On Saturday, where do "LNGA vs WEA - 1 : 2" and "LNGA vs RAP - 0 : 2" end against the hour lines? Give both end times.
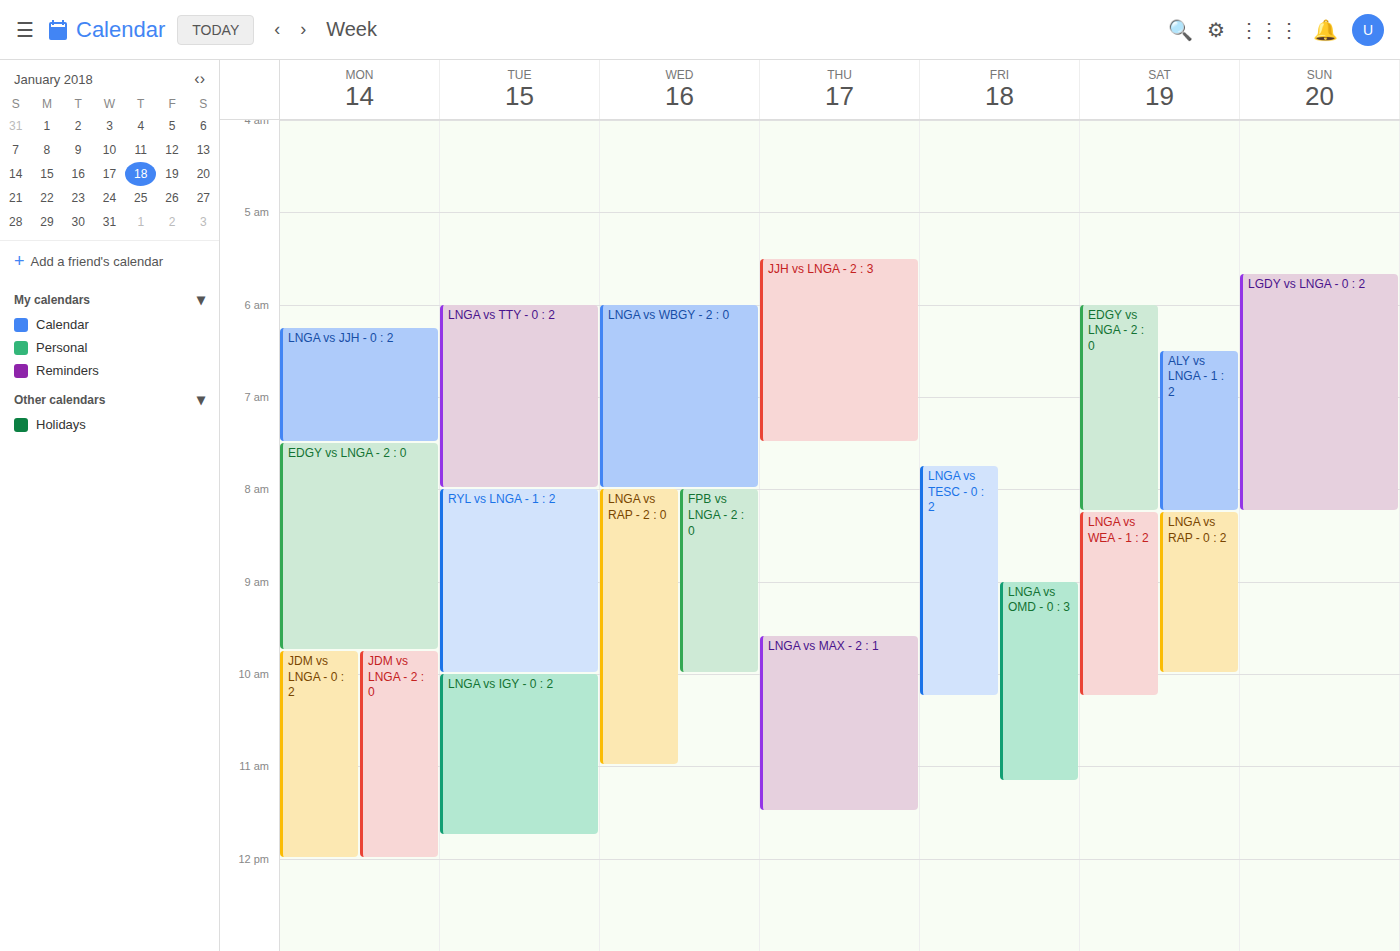
"LNGA vs WEA - 1 : 2": 10:15 AM, neither: a quarter of the way from the 10 AM line to the 11 AM line. "LNGA vs RAP - 0 : 2": 10:00 AM, exactly on the 10 AM line.